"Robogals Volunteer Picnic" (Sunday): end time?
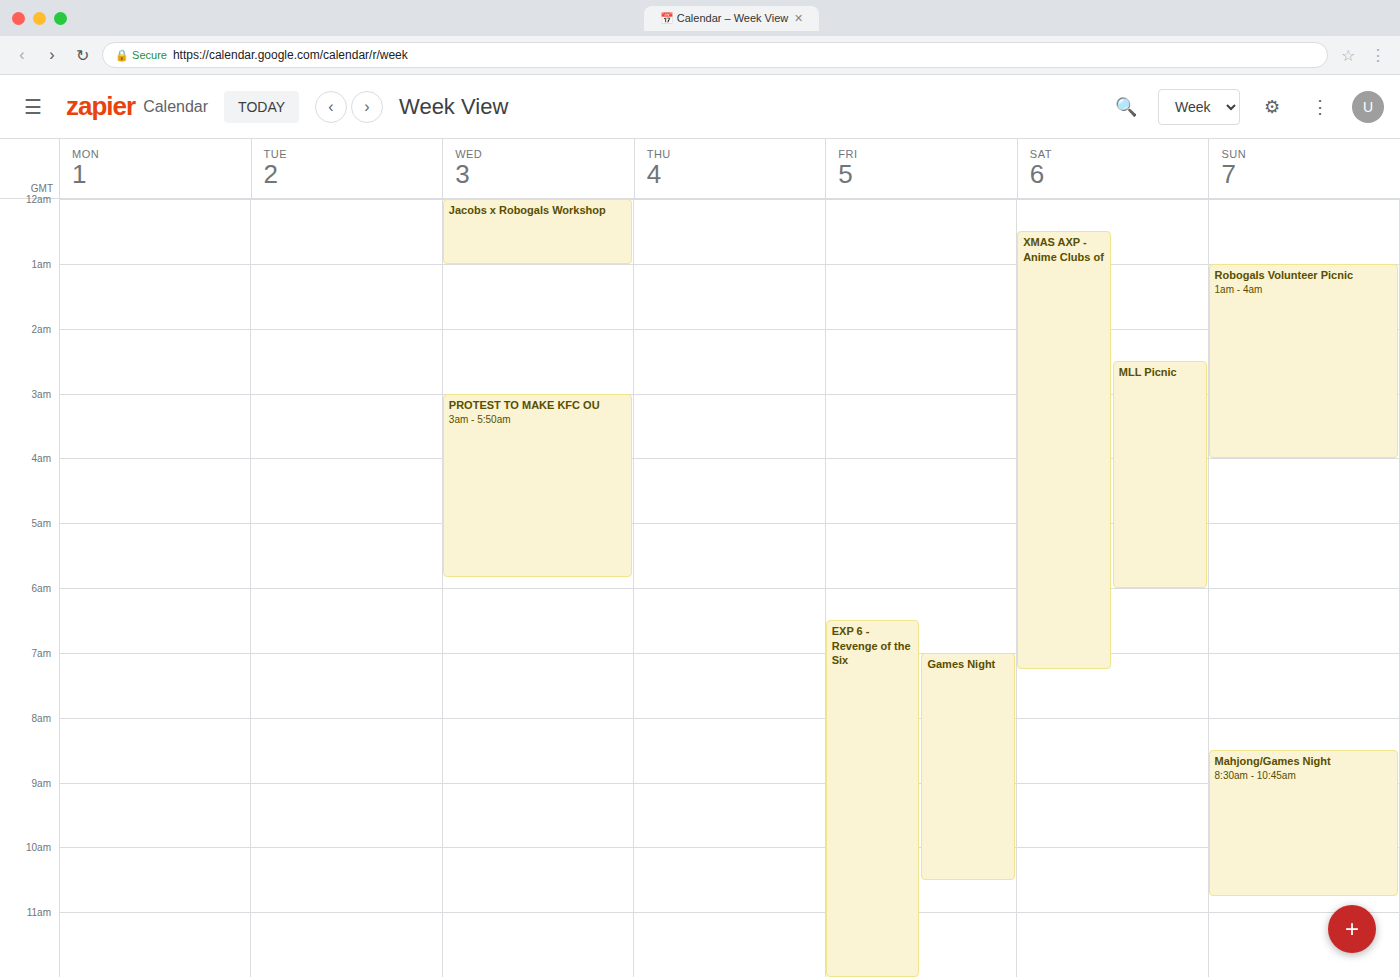
4:00 AM